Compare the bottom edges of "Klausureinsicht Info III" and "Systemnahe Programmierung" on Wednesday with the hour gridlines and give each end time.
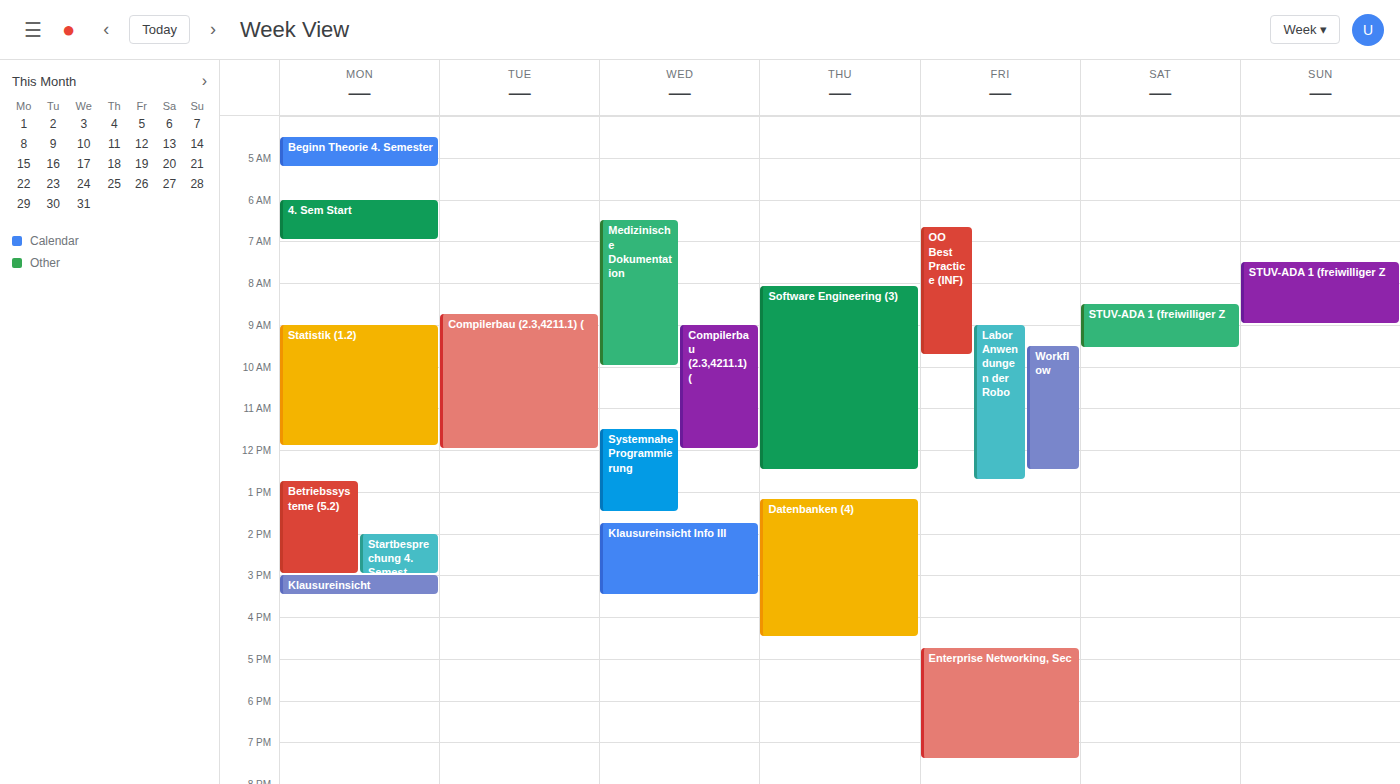
"Klausureinsicht Info III": 3:30 PM, halfway between the 3 PM and 4 PM lines. "Systemnahe Programmierung": 1:30 PM, halfway between the 1 PM and 2 PM lines.